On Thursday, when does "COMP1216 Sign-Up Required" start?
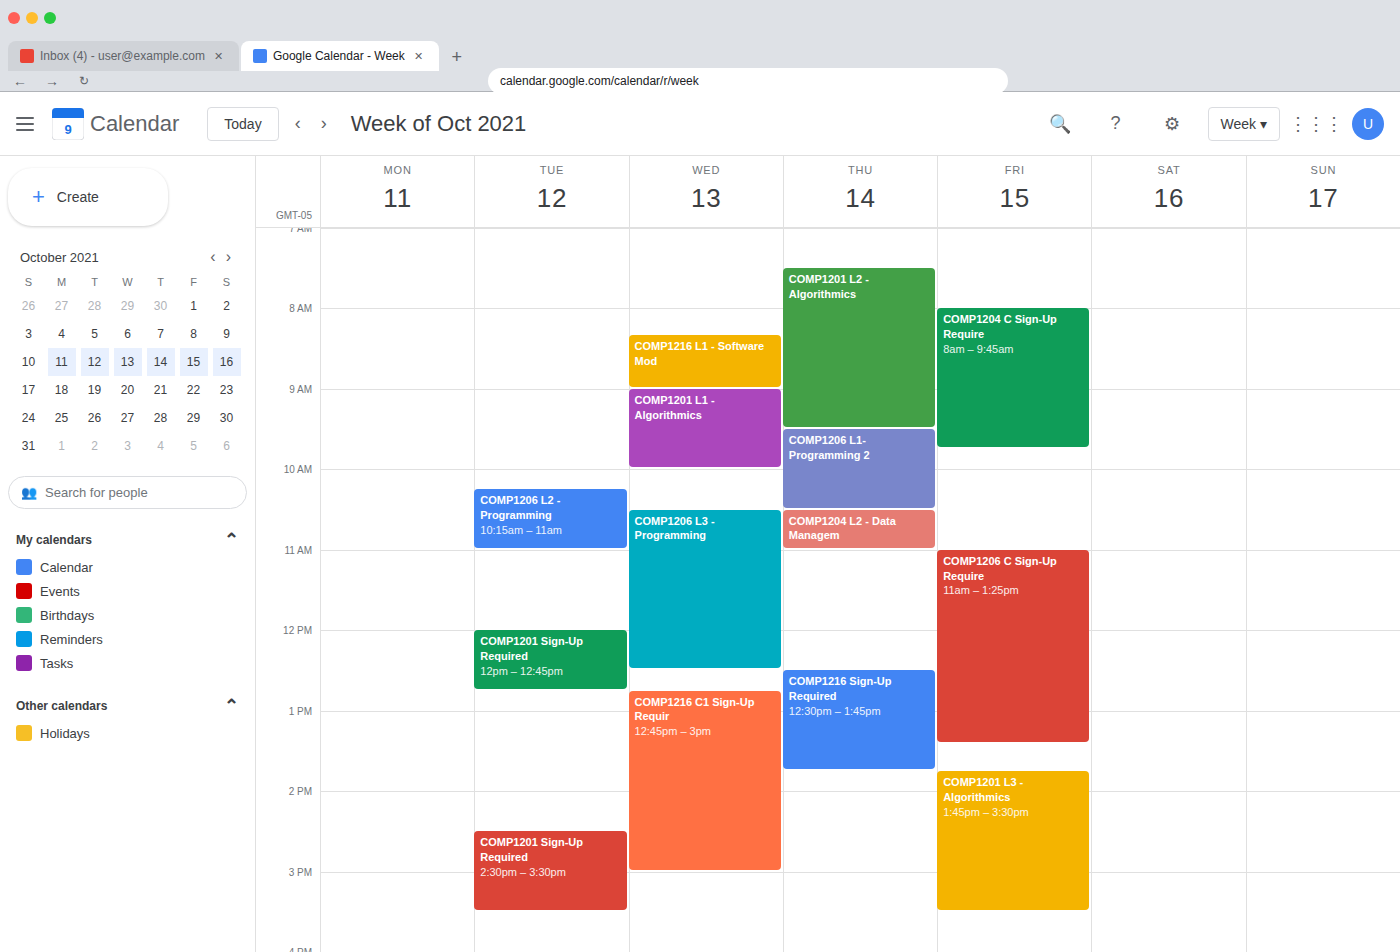
12:30 PM